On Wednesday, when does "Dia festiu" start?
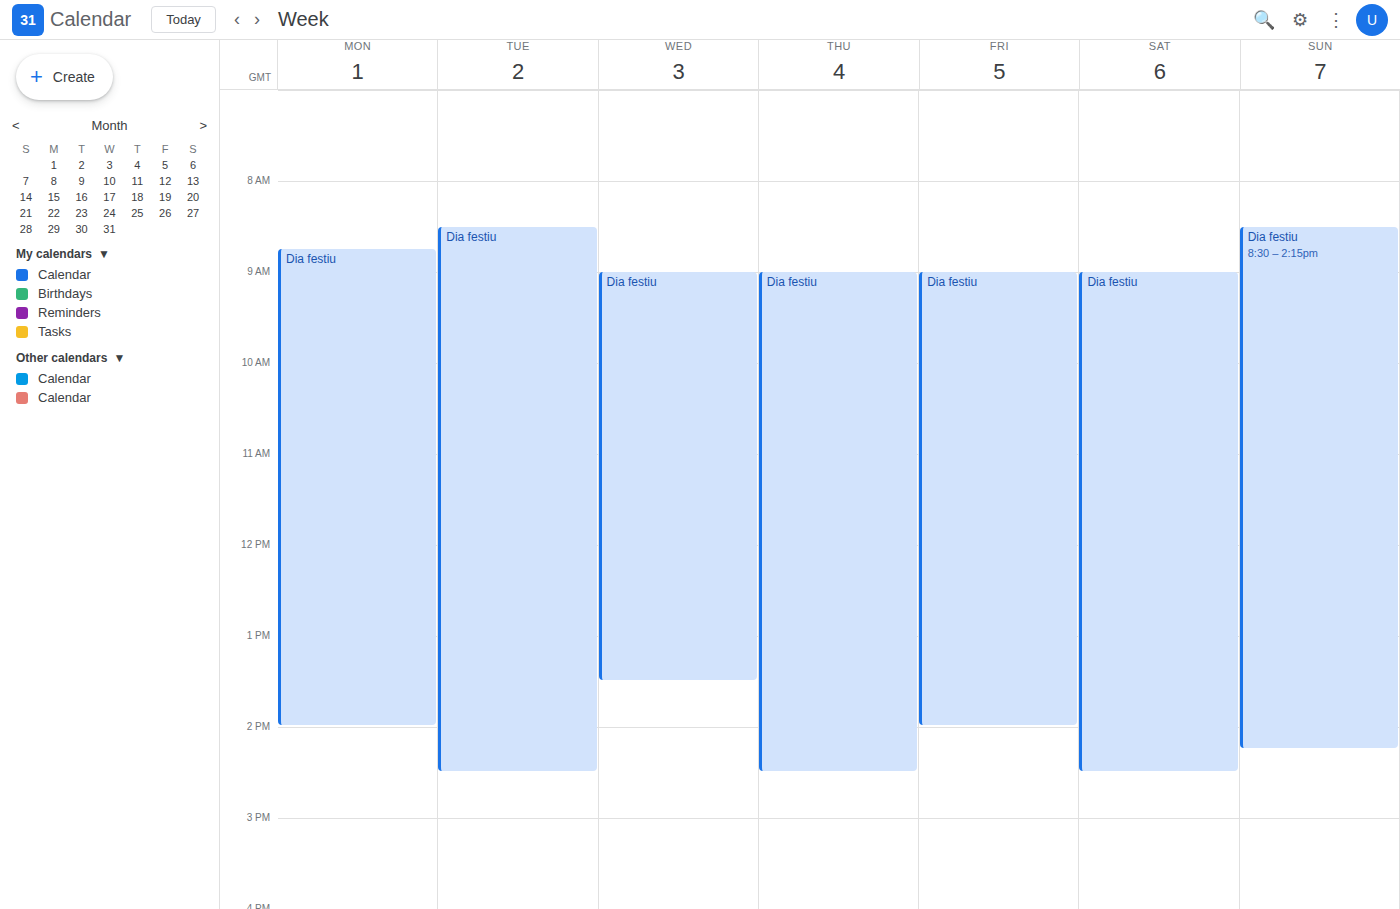
09:00